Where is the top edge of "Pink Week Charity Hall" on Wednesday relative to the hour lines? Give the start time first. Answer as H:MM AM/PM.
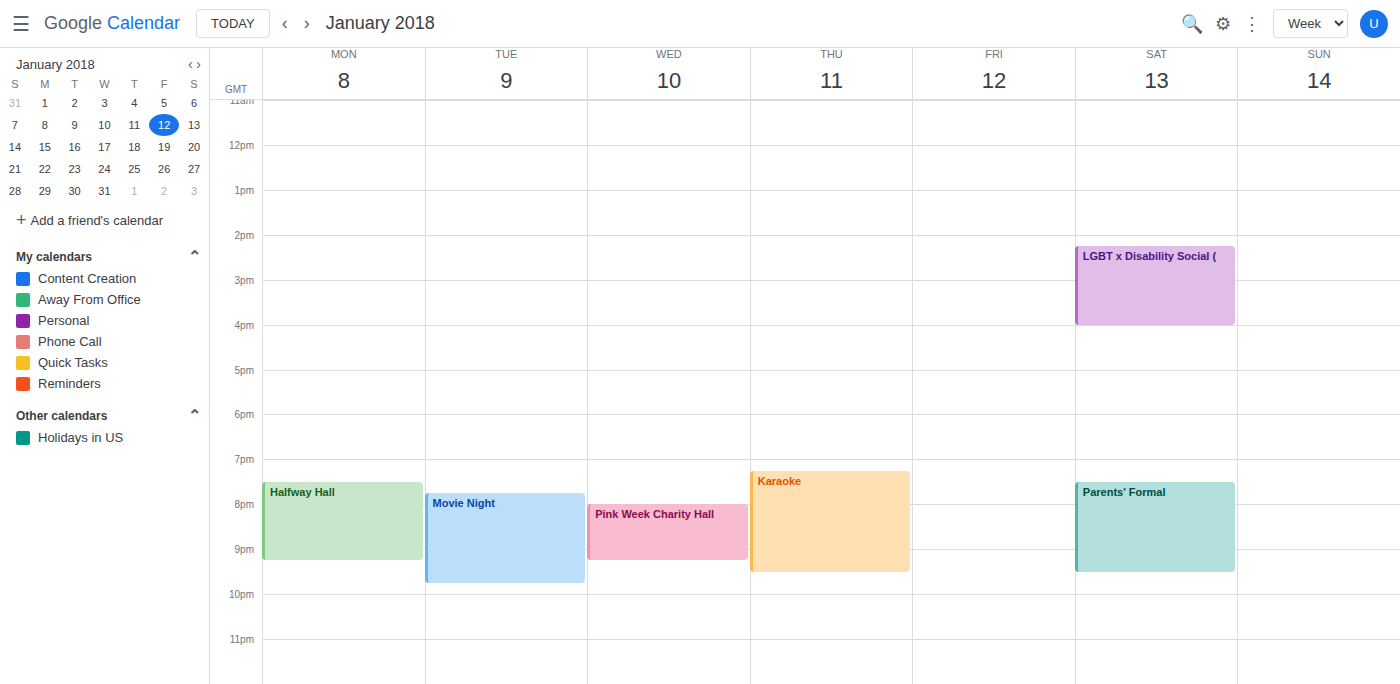
8:00 PM -- exactly on the 8 PM line.